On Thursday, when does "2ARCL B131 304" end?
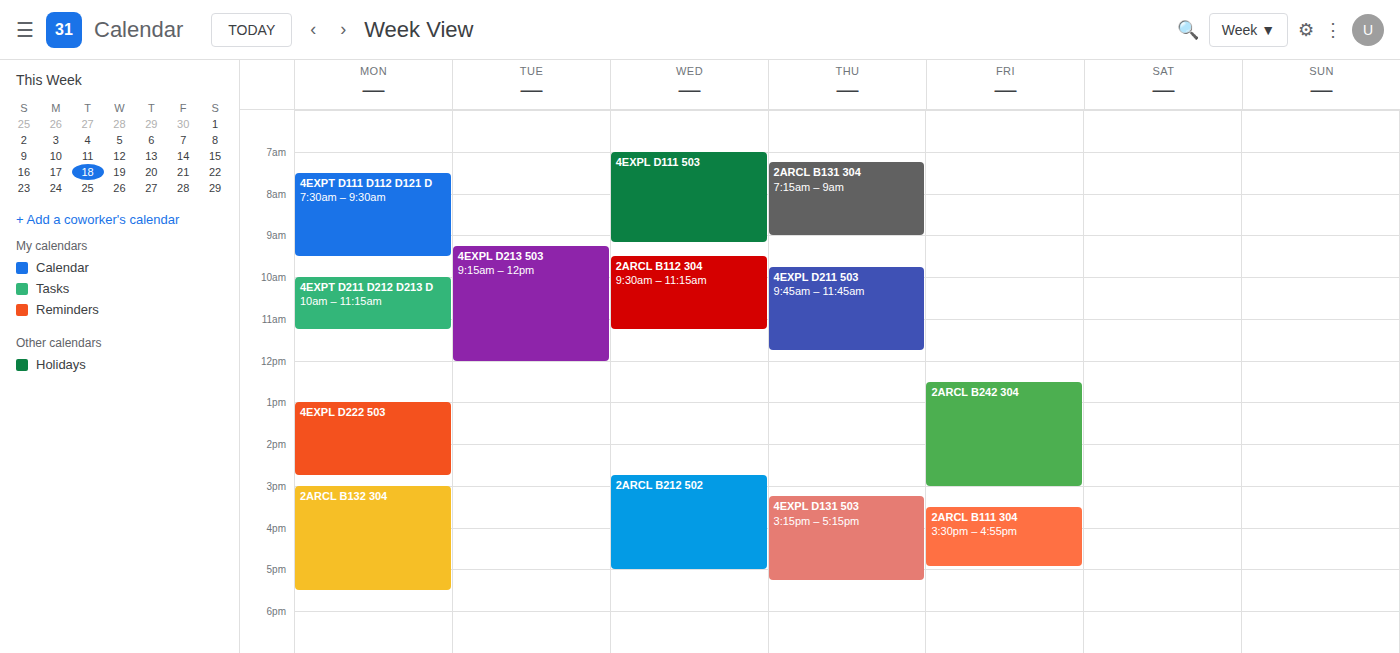
9:00 AM